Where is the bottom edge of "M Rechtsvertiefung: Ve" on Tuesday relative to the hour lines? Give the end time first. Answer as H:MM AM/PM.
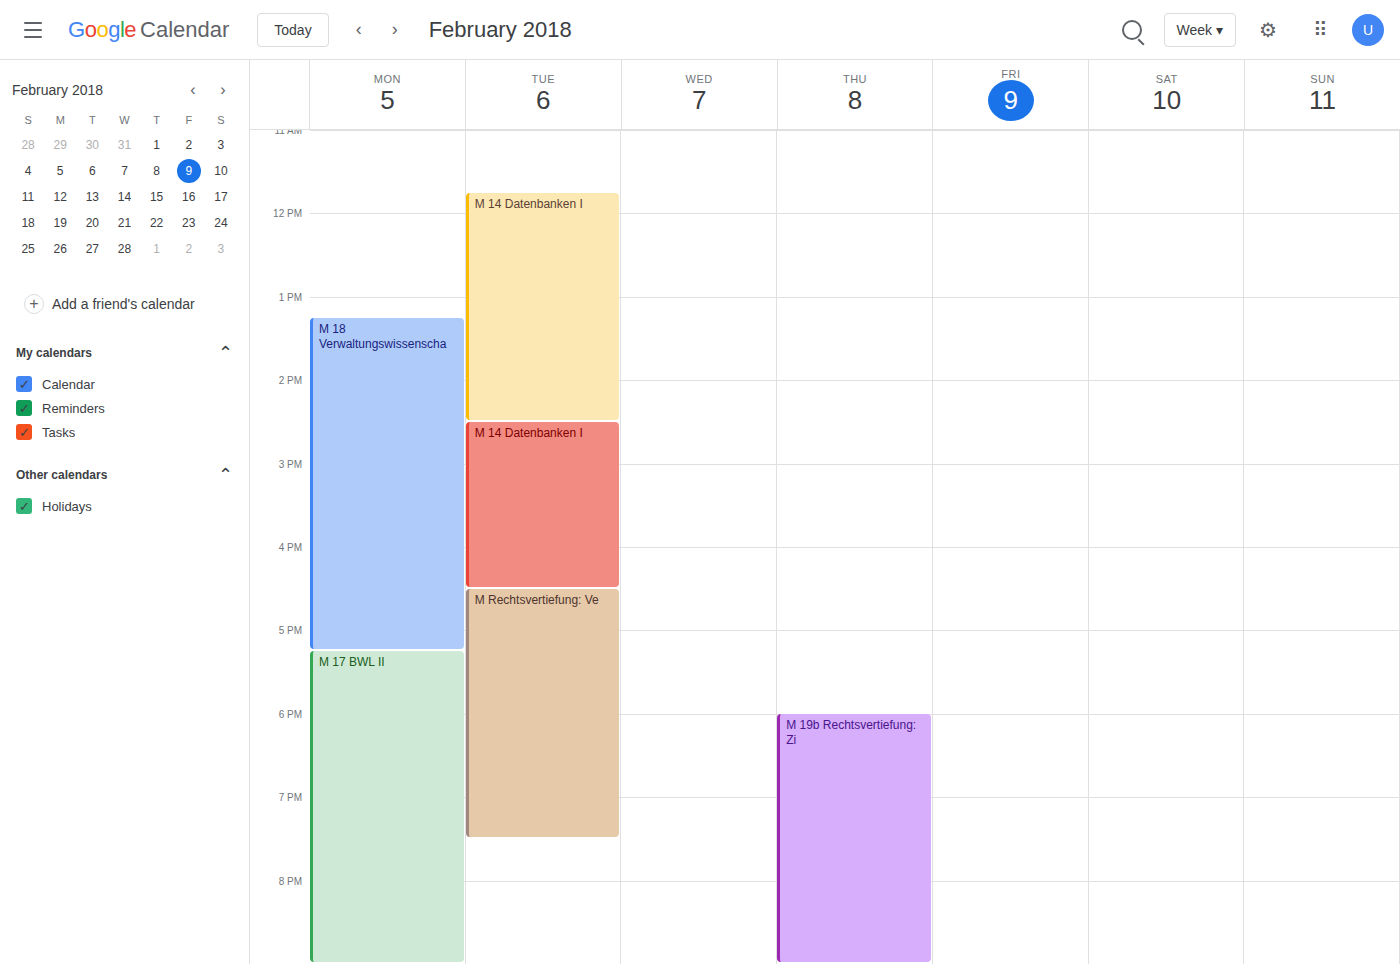
7:30 PM -- halfway between the 7 PM and 8 PM lines.